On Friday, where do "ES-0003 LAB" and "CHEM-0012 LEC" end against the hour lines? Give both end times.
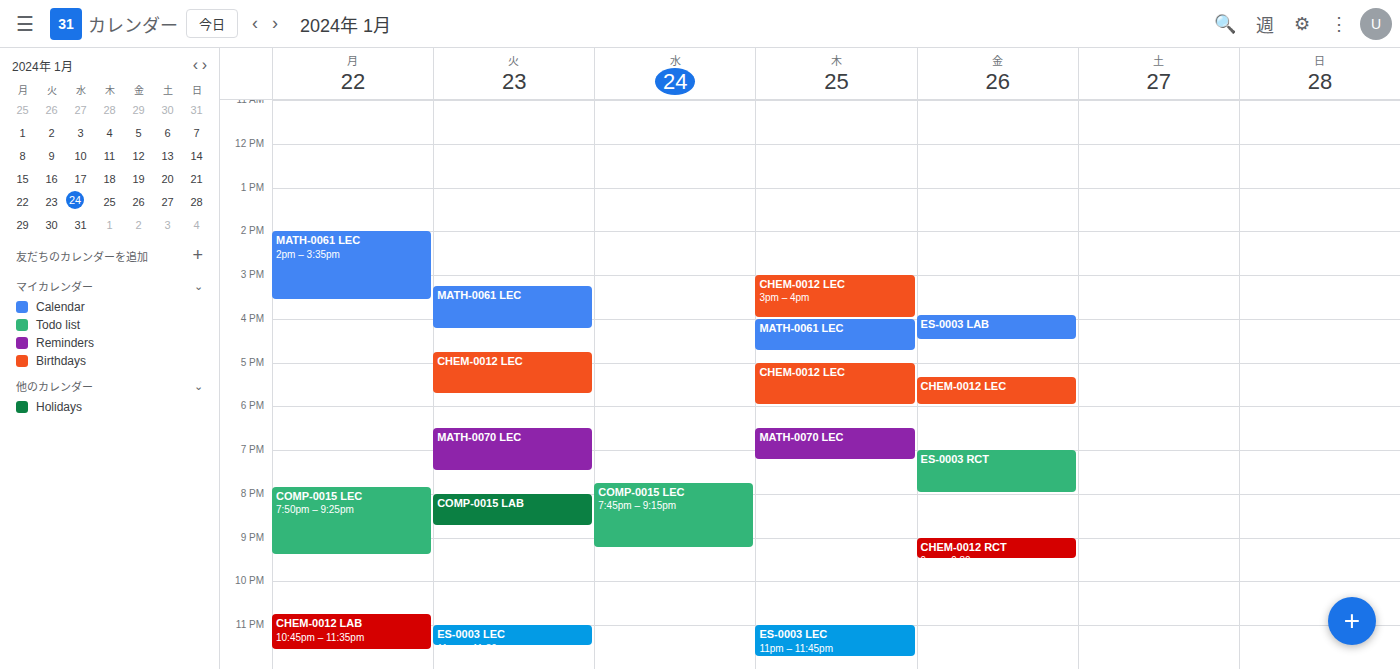
"ES-0003 LAB": 4:30 PM, halfway between the 4 PM and 5 PM lines. "CHEM-0012 LEC": 6:00 PM, exactly on the 6 PM line.